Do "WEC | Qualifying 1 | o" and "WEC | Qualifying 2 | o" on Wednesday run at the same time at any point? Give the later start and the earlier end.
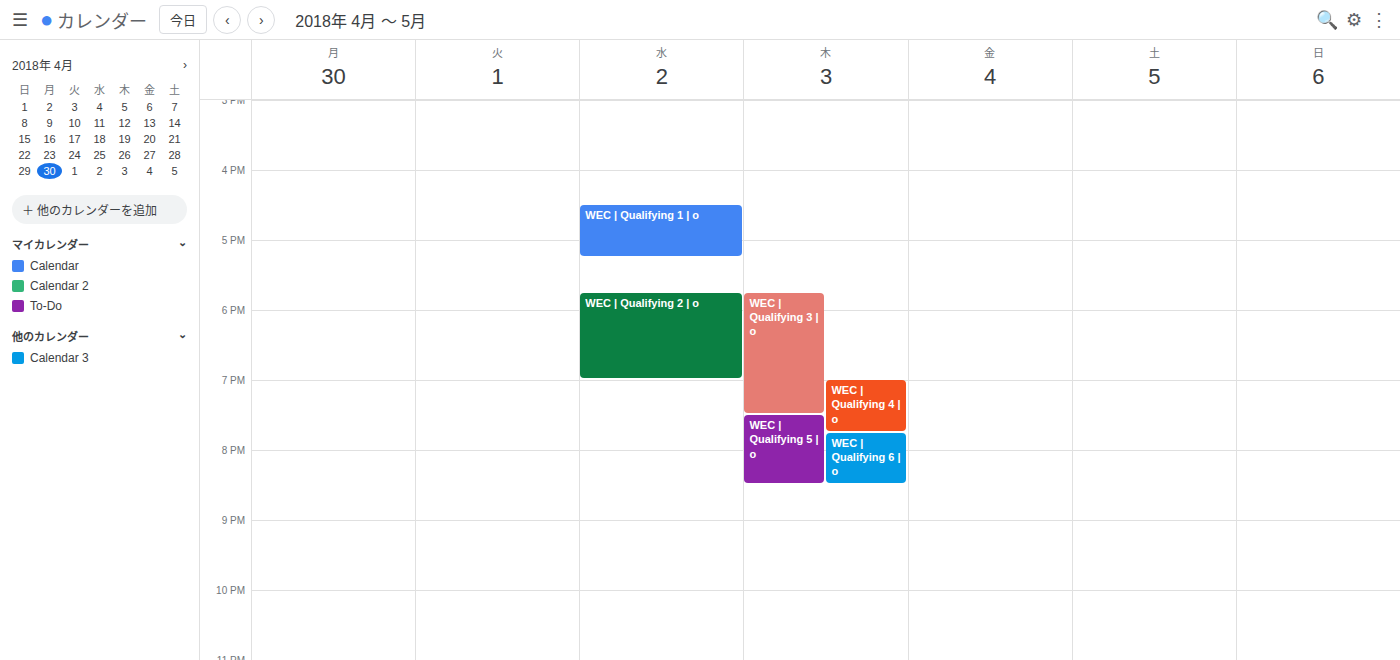
"WEC | Qualifying 1 | o" ends at 5:15 PM and "WEC | Qualifying 2 | o" starts at 5:45 PM -- no overlap.